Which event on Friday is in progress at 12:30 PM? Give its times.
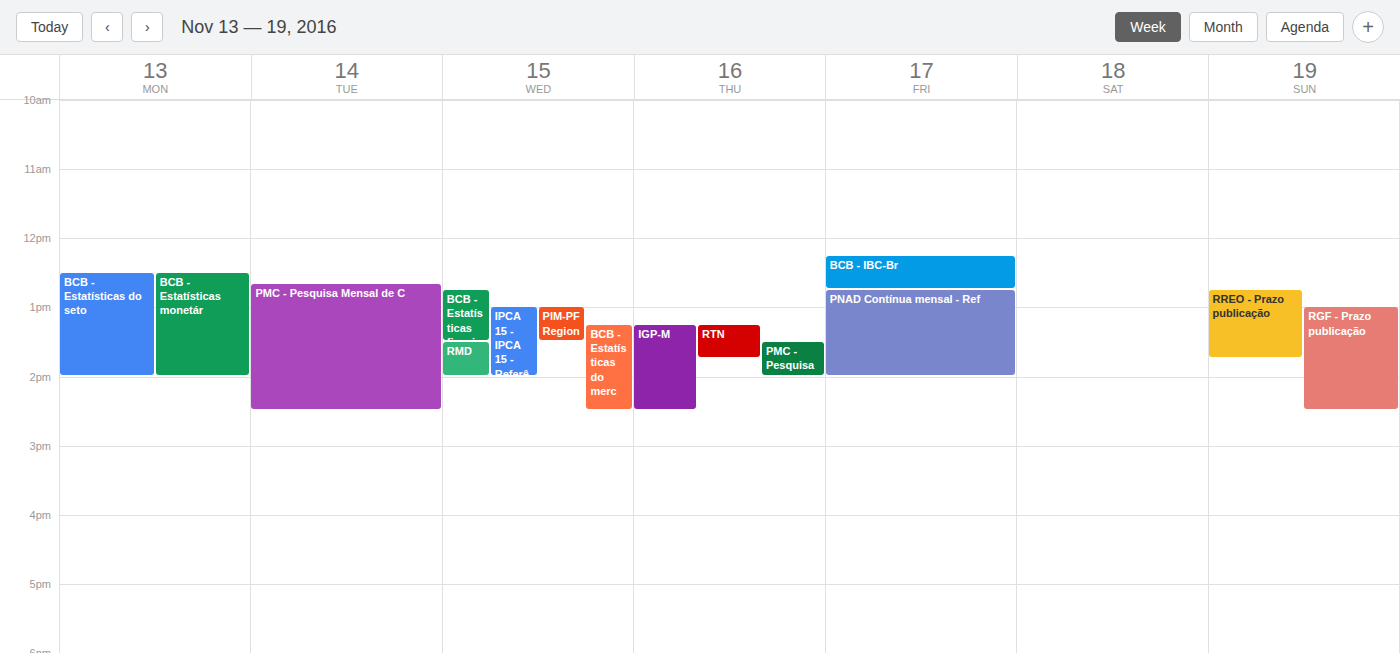
"BCB - IBC-Br", 12:15 PM to 12:45 PM